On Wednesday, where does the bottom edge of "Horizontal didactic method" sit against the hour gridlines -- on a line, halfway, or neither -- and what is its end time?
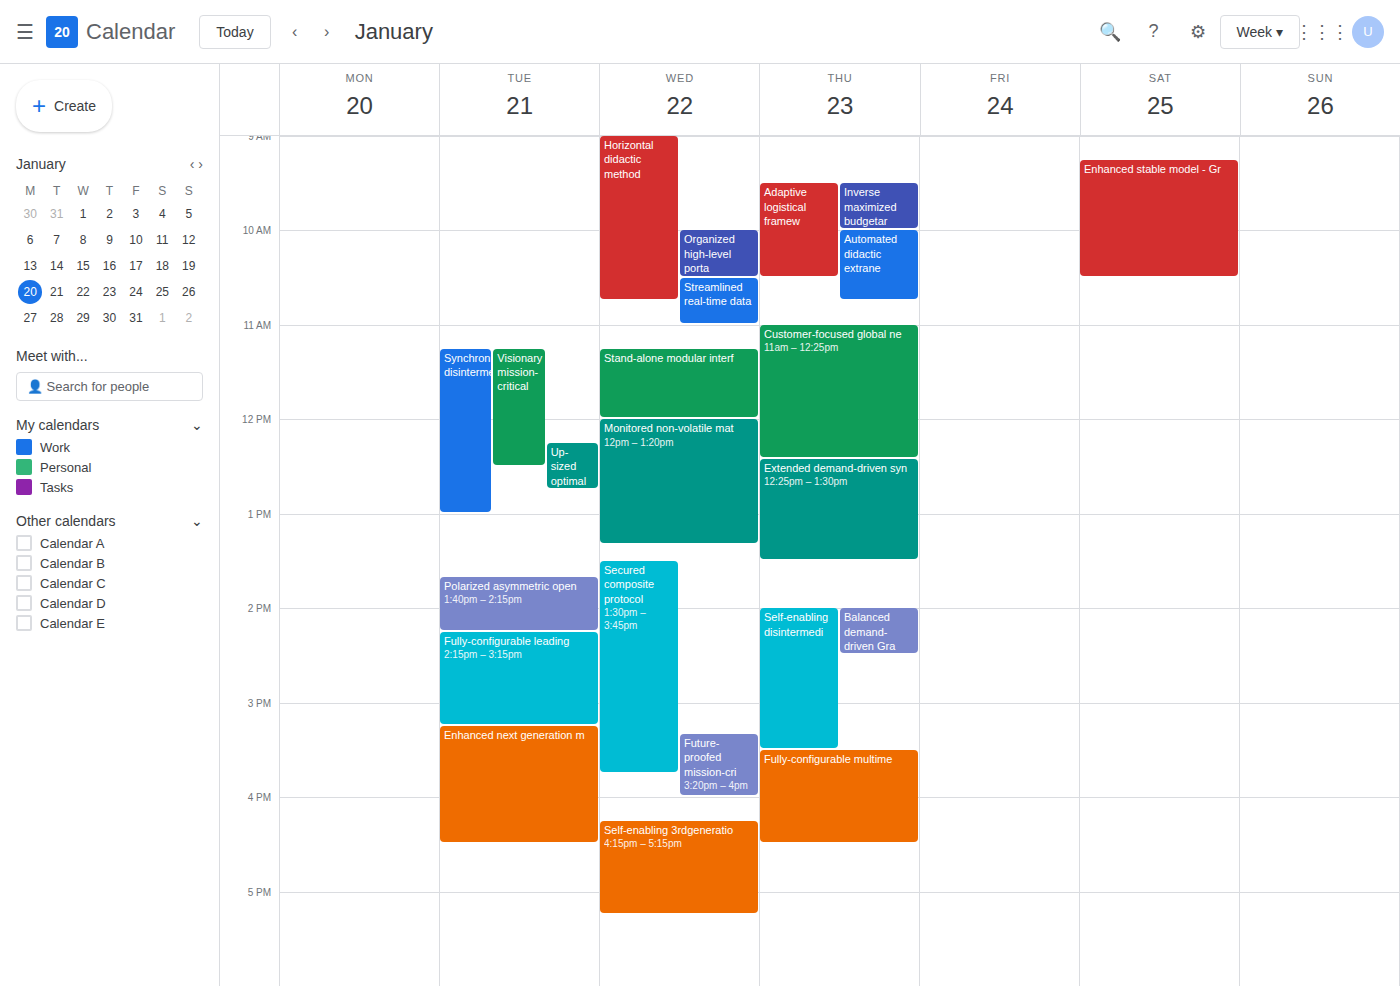
10:45 -- neither: three quarters of the way from the 10:00 line to the 11:00 line.